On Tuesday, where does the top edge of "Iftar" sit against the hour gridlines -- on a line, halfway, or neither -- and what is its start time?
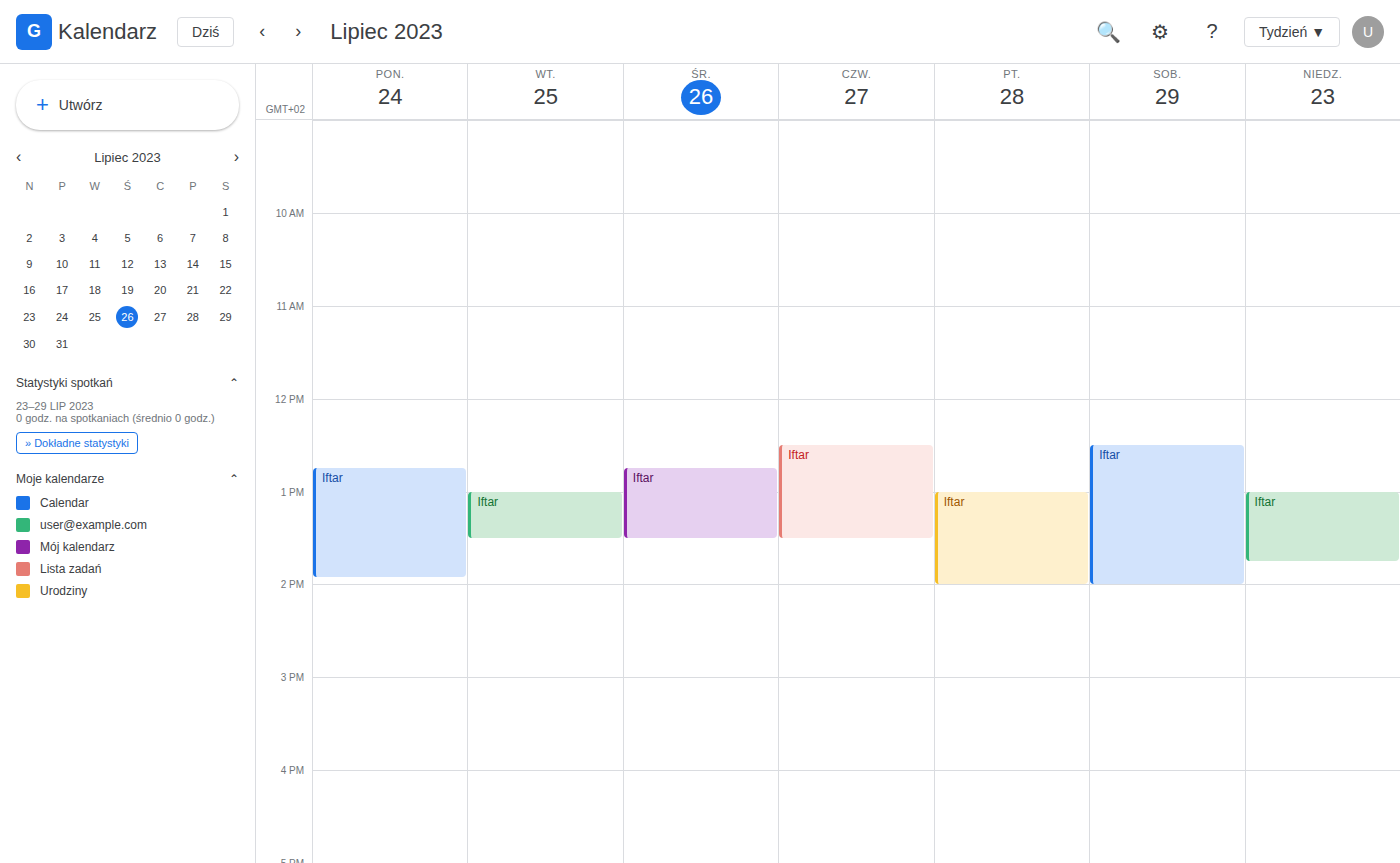
13:00 -- exactly on the 13:00 line.